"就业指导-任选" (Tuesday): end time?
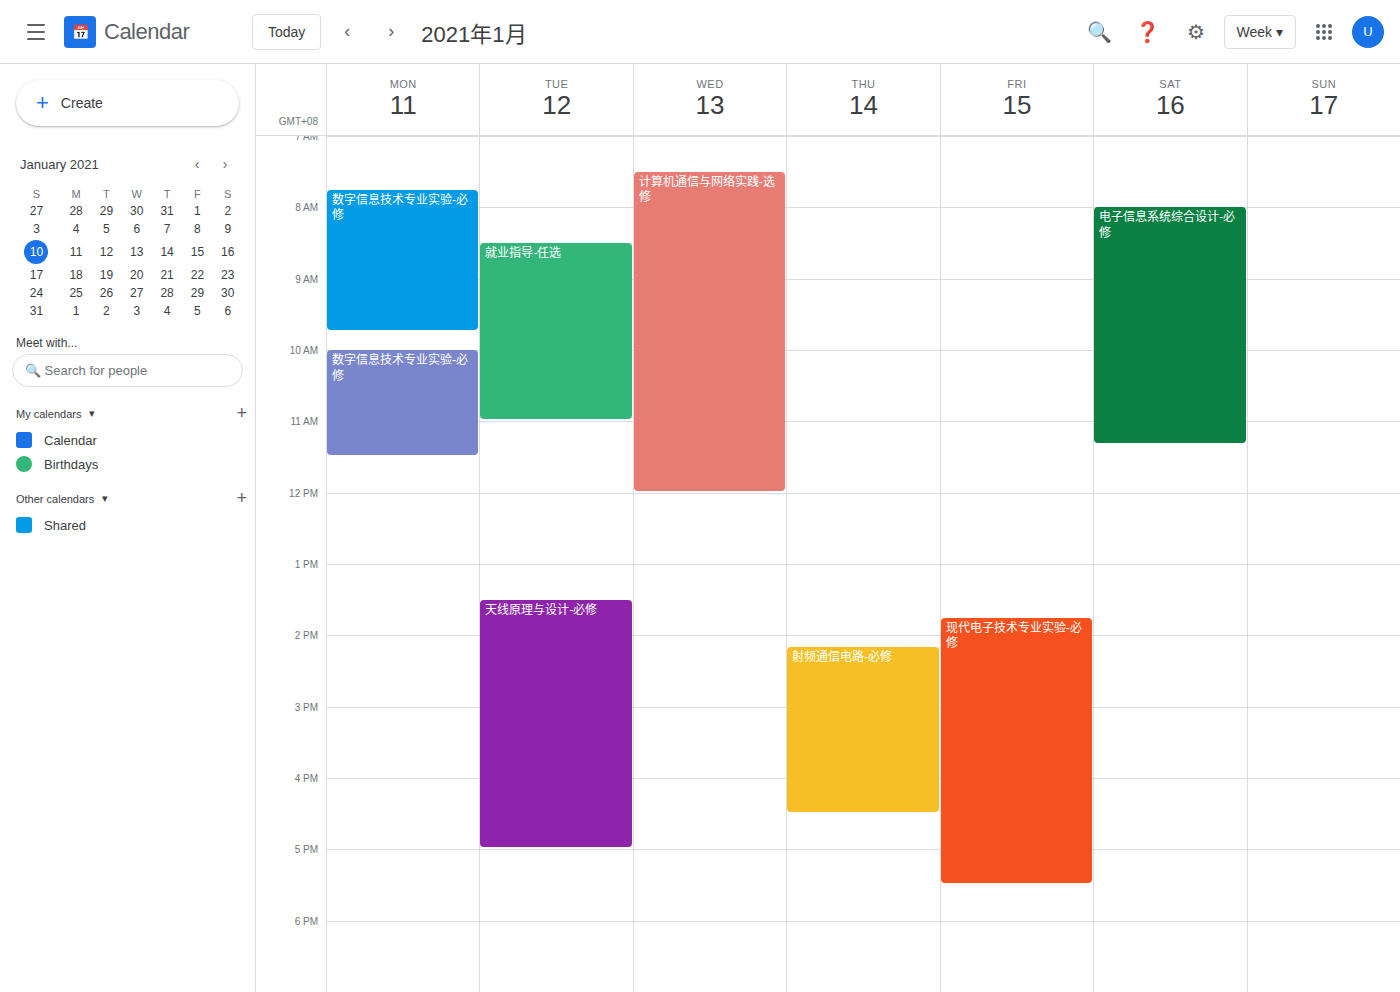
11:00 AM